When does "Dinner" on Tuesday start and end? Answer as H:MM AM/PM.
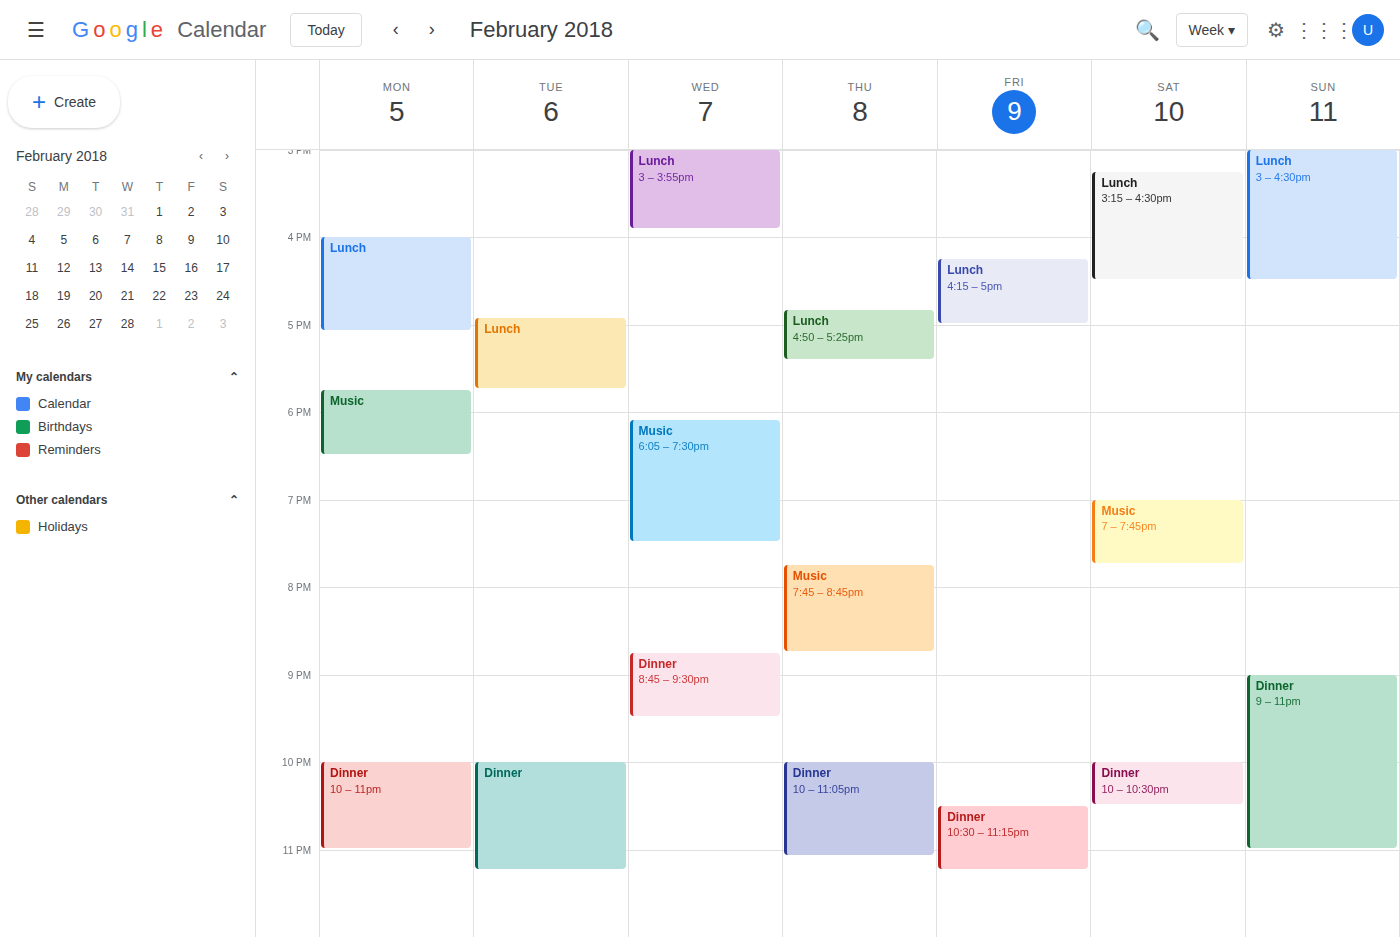
10:00 PM to 11:15 PM